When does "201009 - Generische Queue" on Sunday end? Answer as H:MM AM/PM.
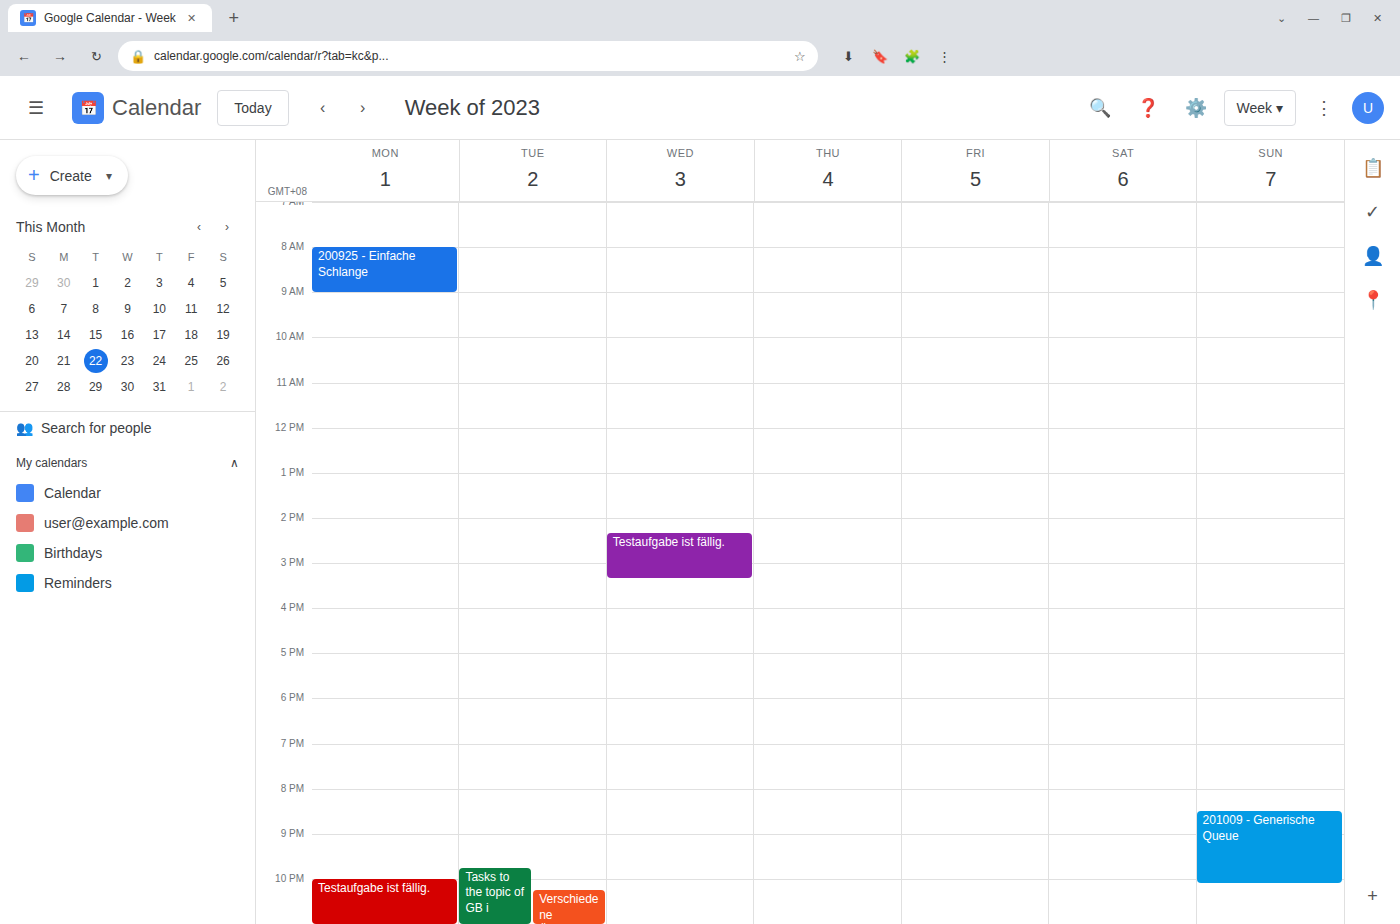
10:05 PM